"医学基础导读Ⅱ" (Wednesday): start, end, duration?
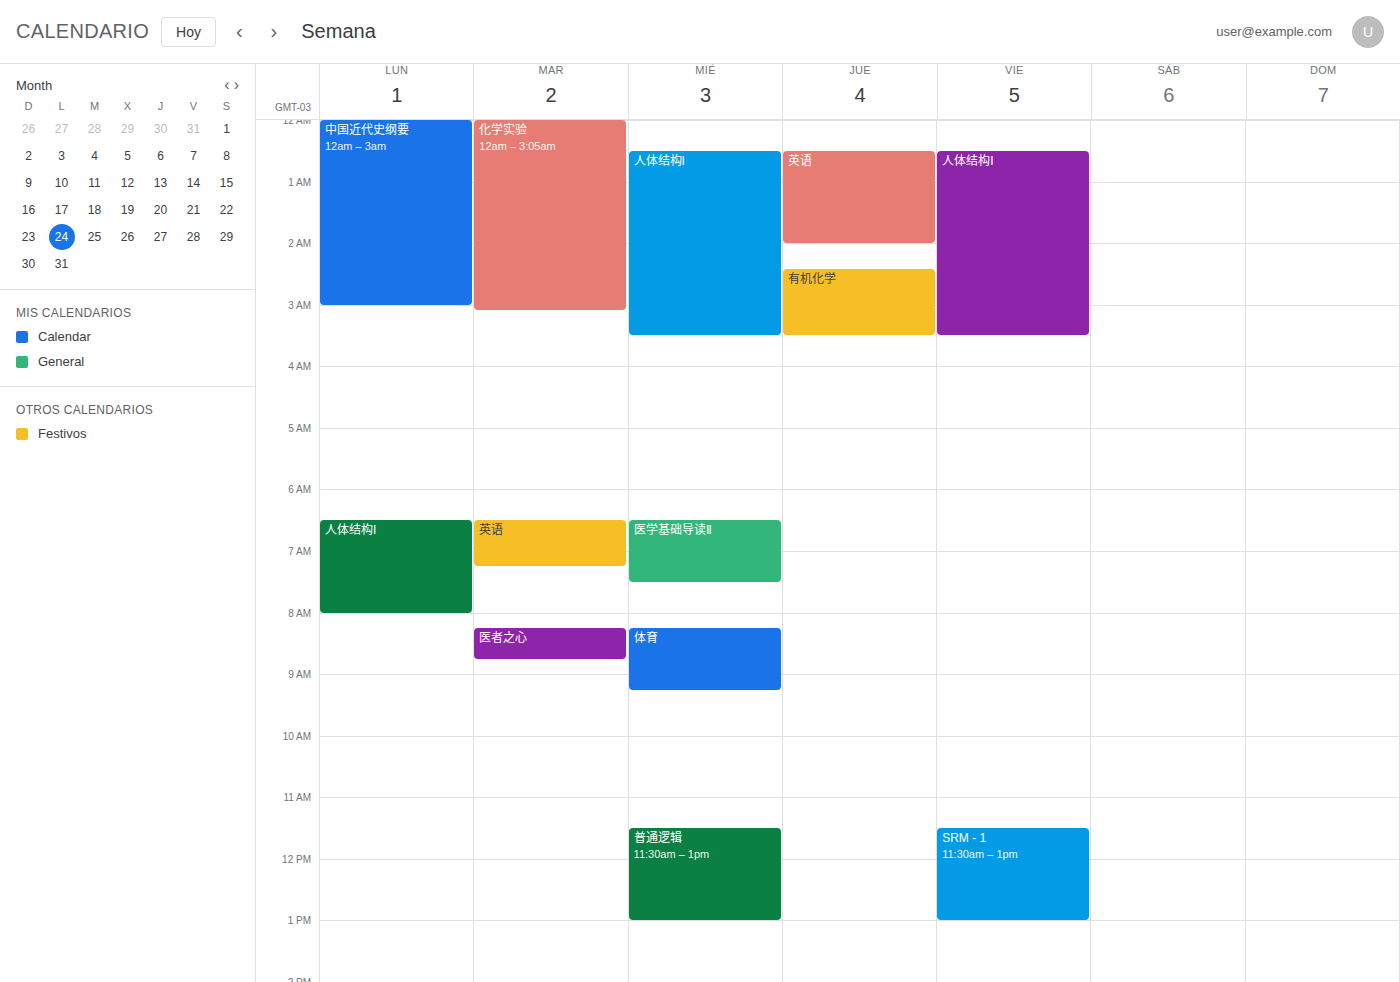
6:30 AM to 7:30 AM, 1 hour